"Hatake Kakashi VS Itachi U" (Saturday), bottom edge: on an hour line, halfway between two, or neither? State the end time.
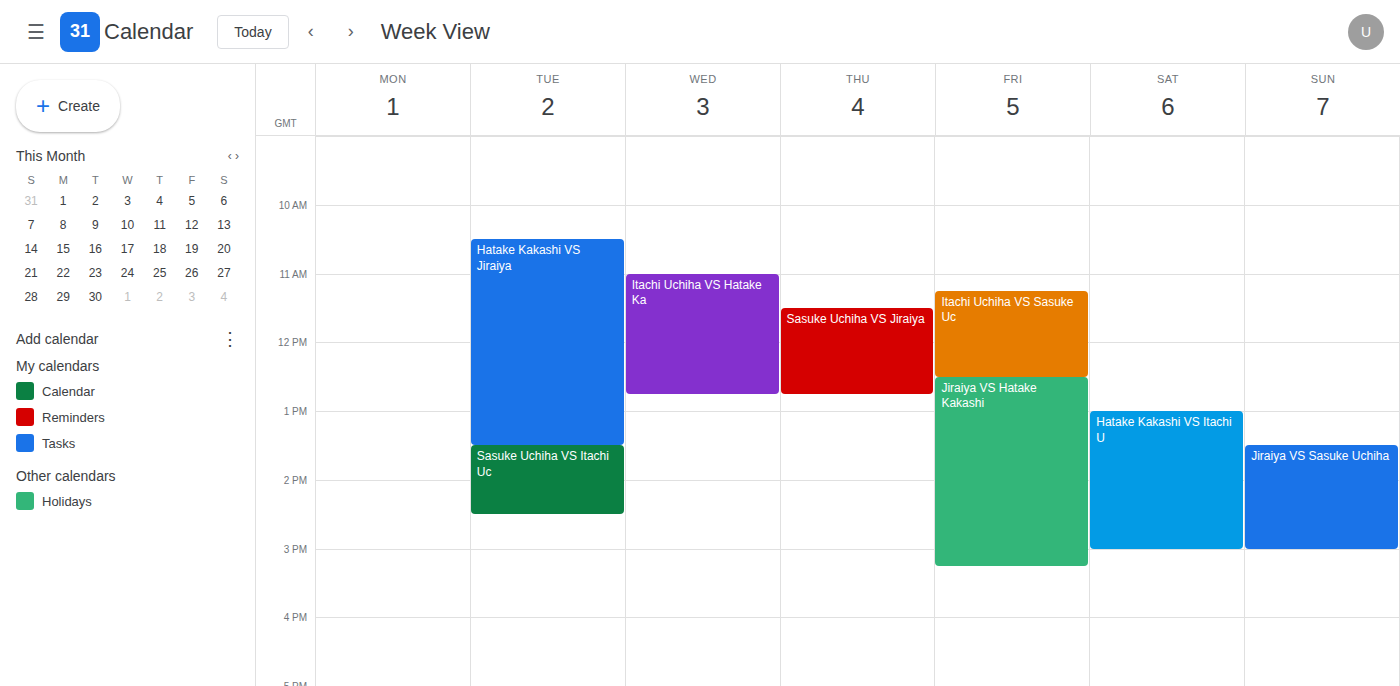
3:00 PM -- exactly on the 3 PM line.